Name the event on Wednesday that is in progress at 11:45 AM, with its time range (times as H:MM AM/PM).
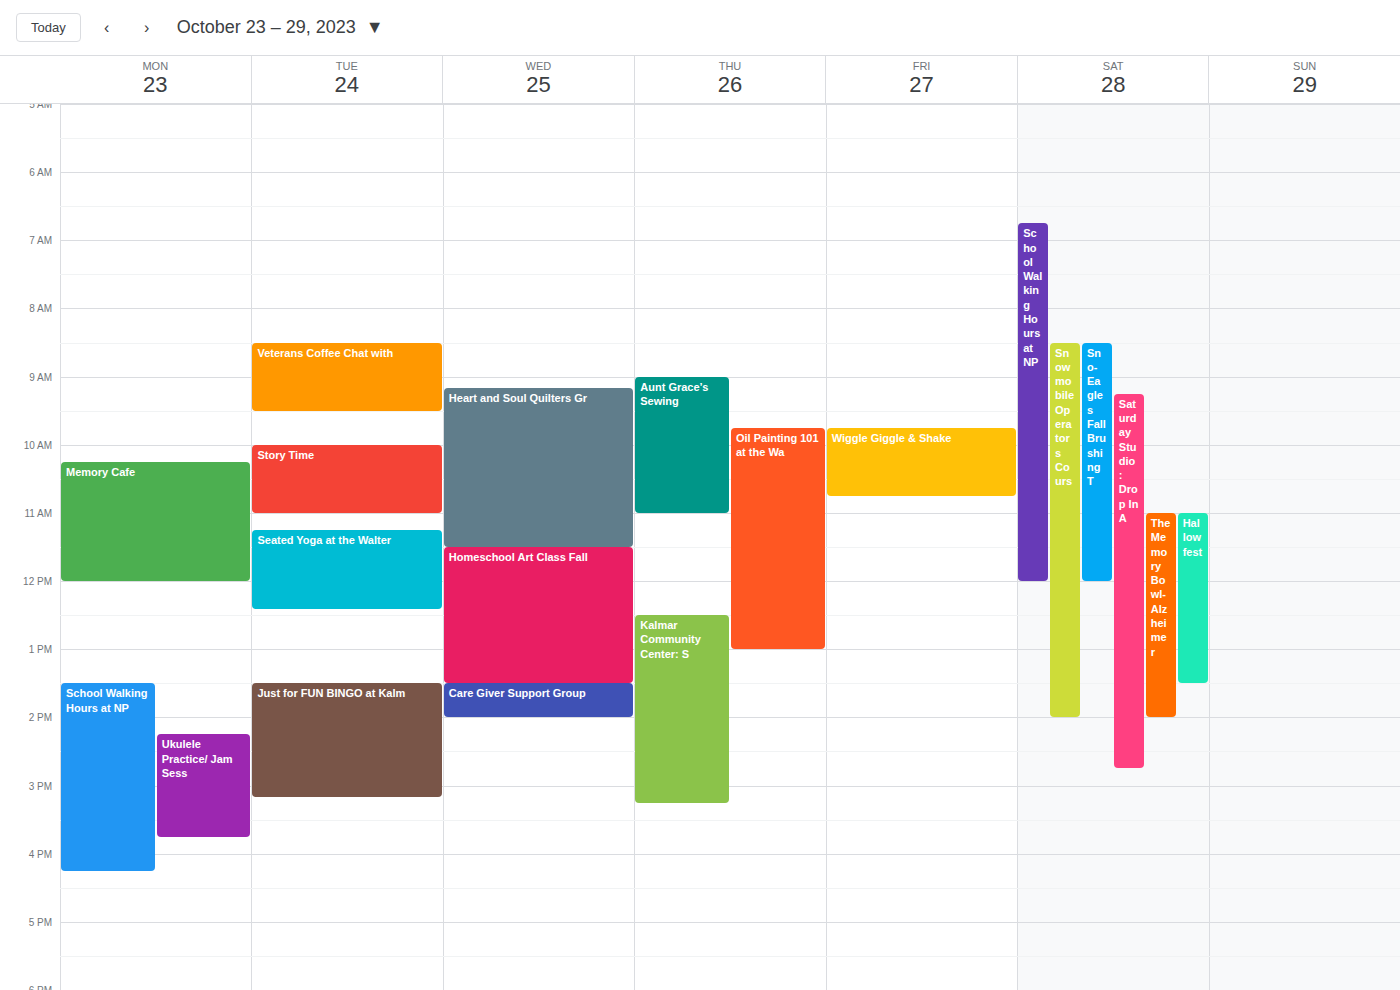
"Homeschool Art Class Fall", 11:30 AM to 1:30 PM